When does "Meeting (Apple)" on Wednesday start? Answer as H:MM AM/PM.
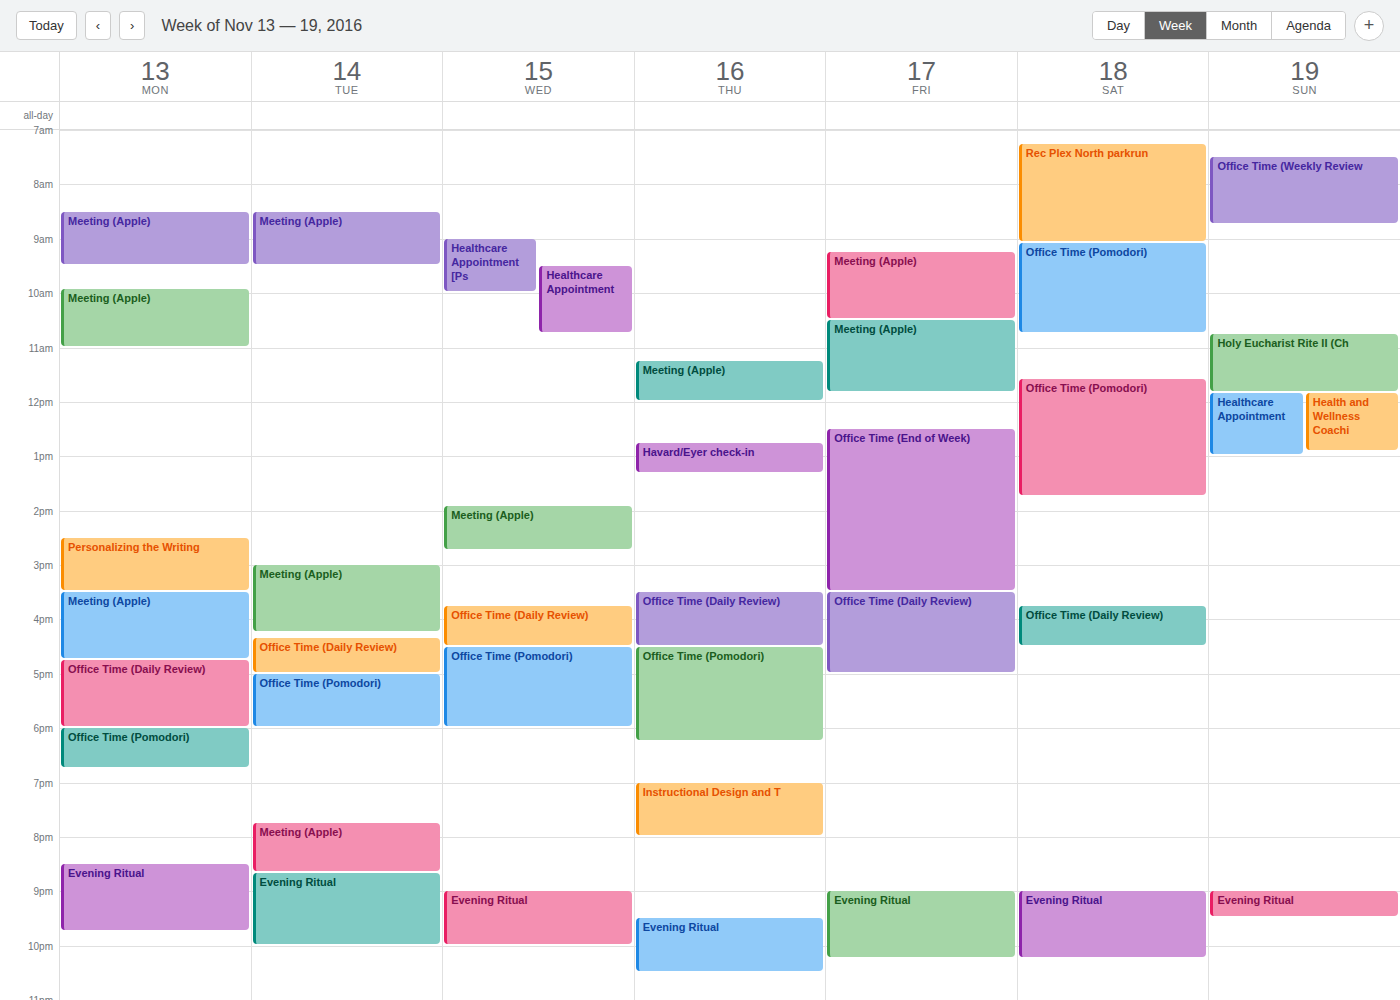
1:55 PM